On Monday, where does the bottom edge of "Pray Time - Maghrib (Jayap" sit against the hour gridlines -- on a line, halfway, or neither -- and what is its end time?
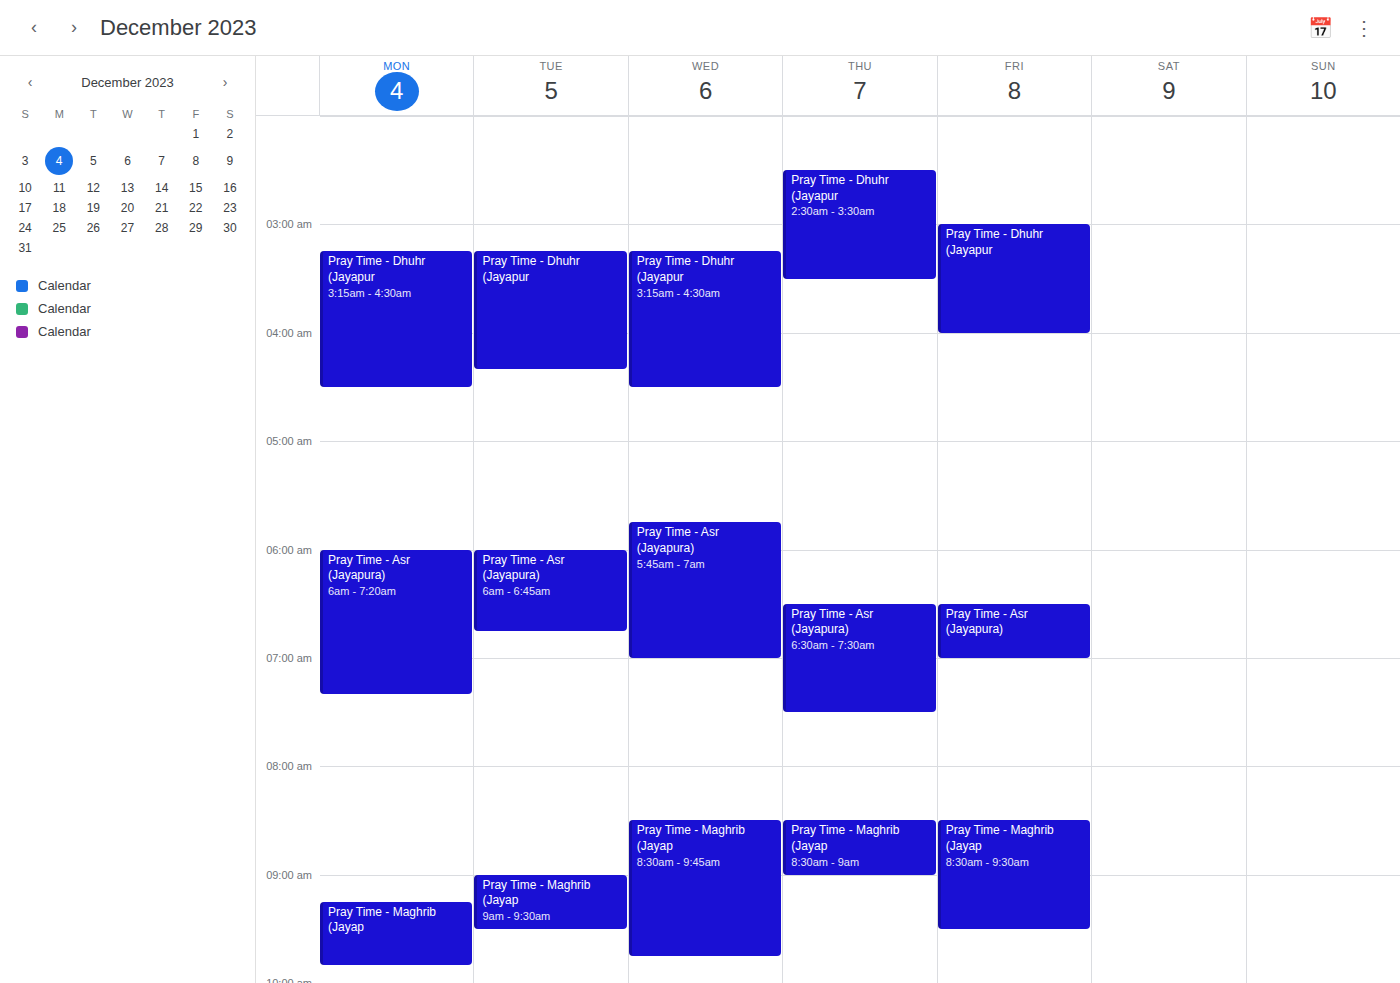
09:50 -- neither: 50 minutes below the 09:00 line and 10 minutes above the 10:00 line.